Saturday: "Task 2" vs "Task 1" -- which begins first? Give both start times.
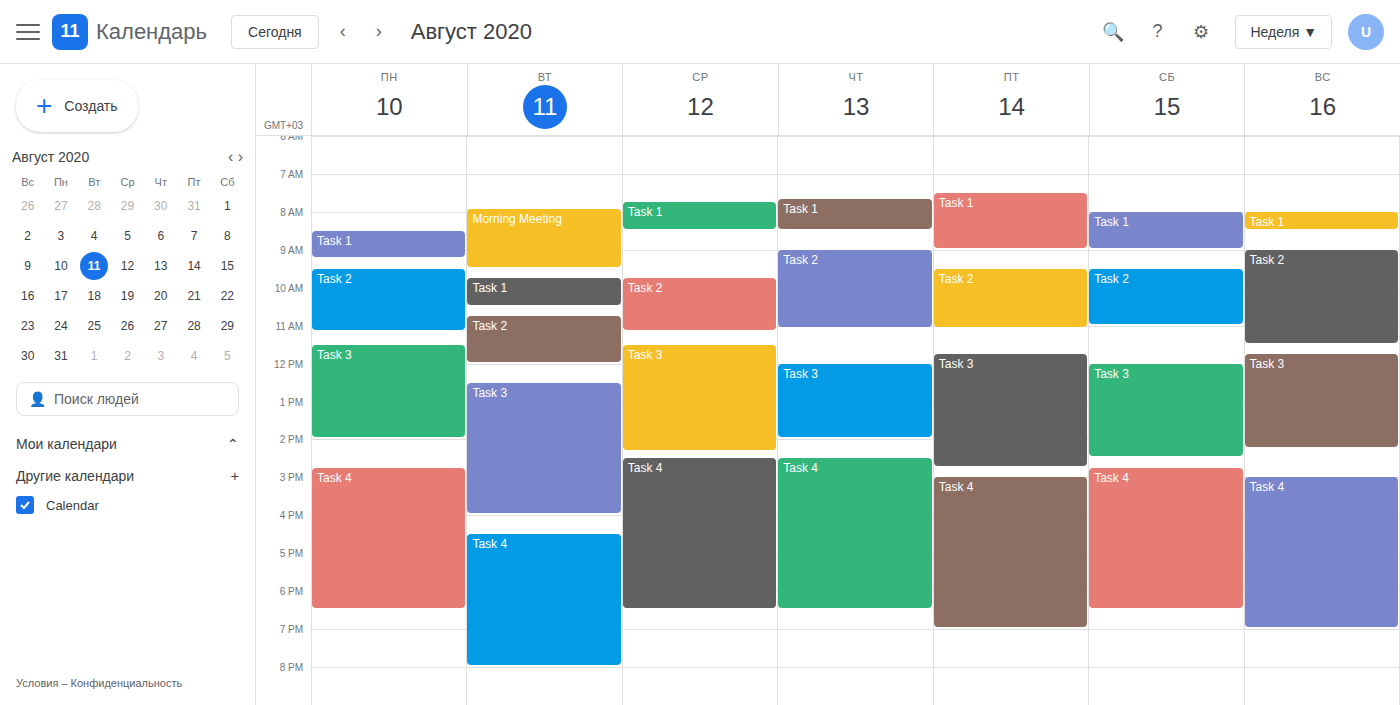
"Task 1" 8:00 AM; "Task 2" 9:30 AM.